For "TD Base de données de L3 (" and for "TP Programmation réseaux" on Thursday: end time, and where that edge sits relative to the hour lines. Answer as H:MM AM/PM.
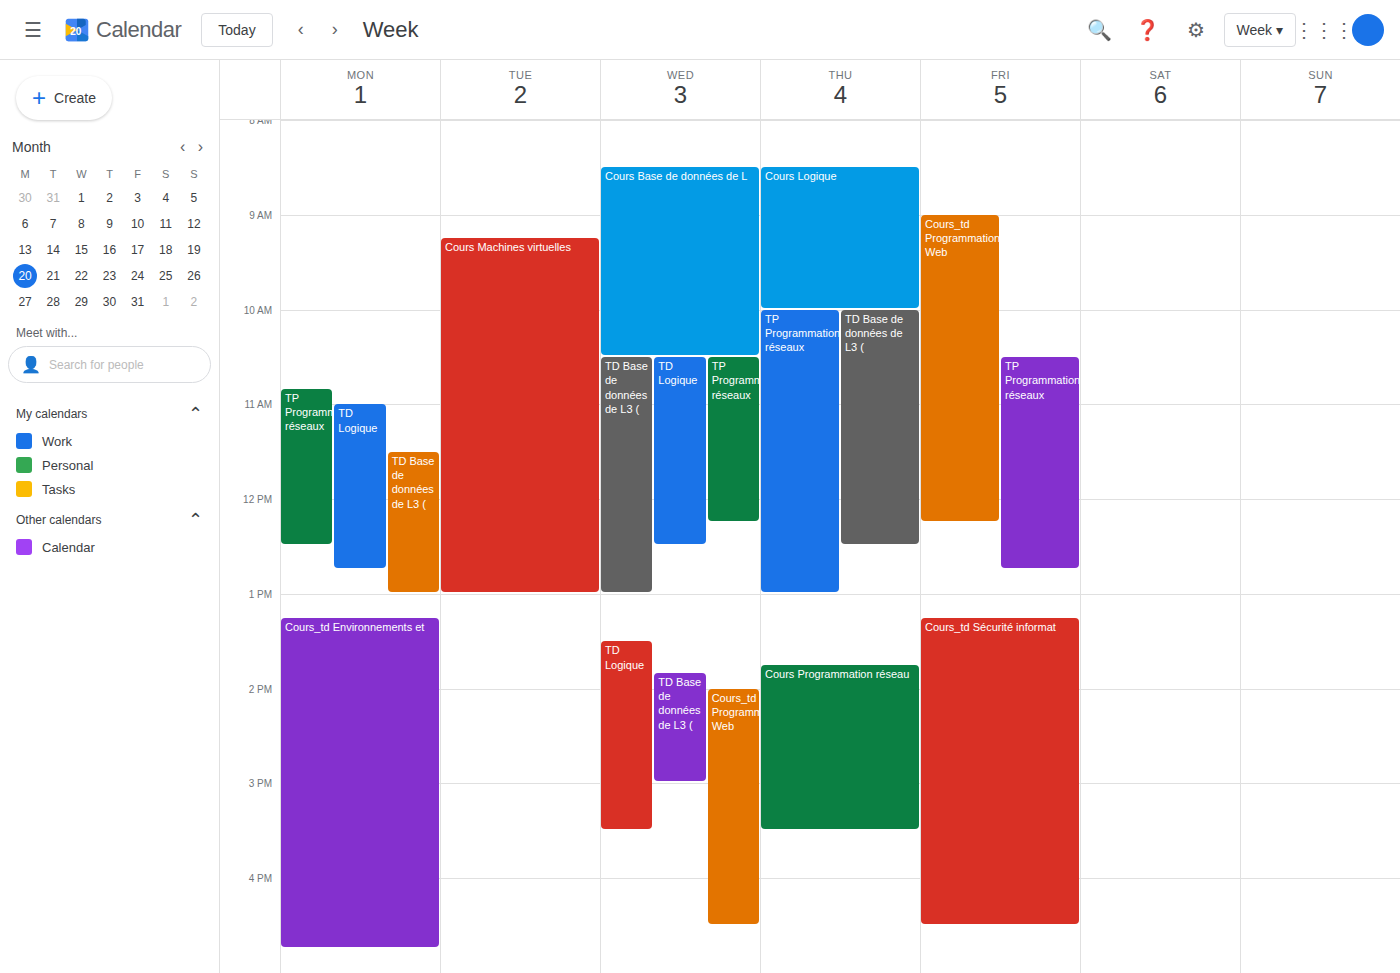
"TD Base de données de L3 (": 12:30 PM, halfway between the 12 PM and 1 PM lines. "TP Programmation réseaux": 1:00 PM, exactly on the 1 PM line.